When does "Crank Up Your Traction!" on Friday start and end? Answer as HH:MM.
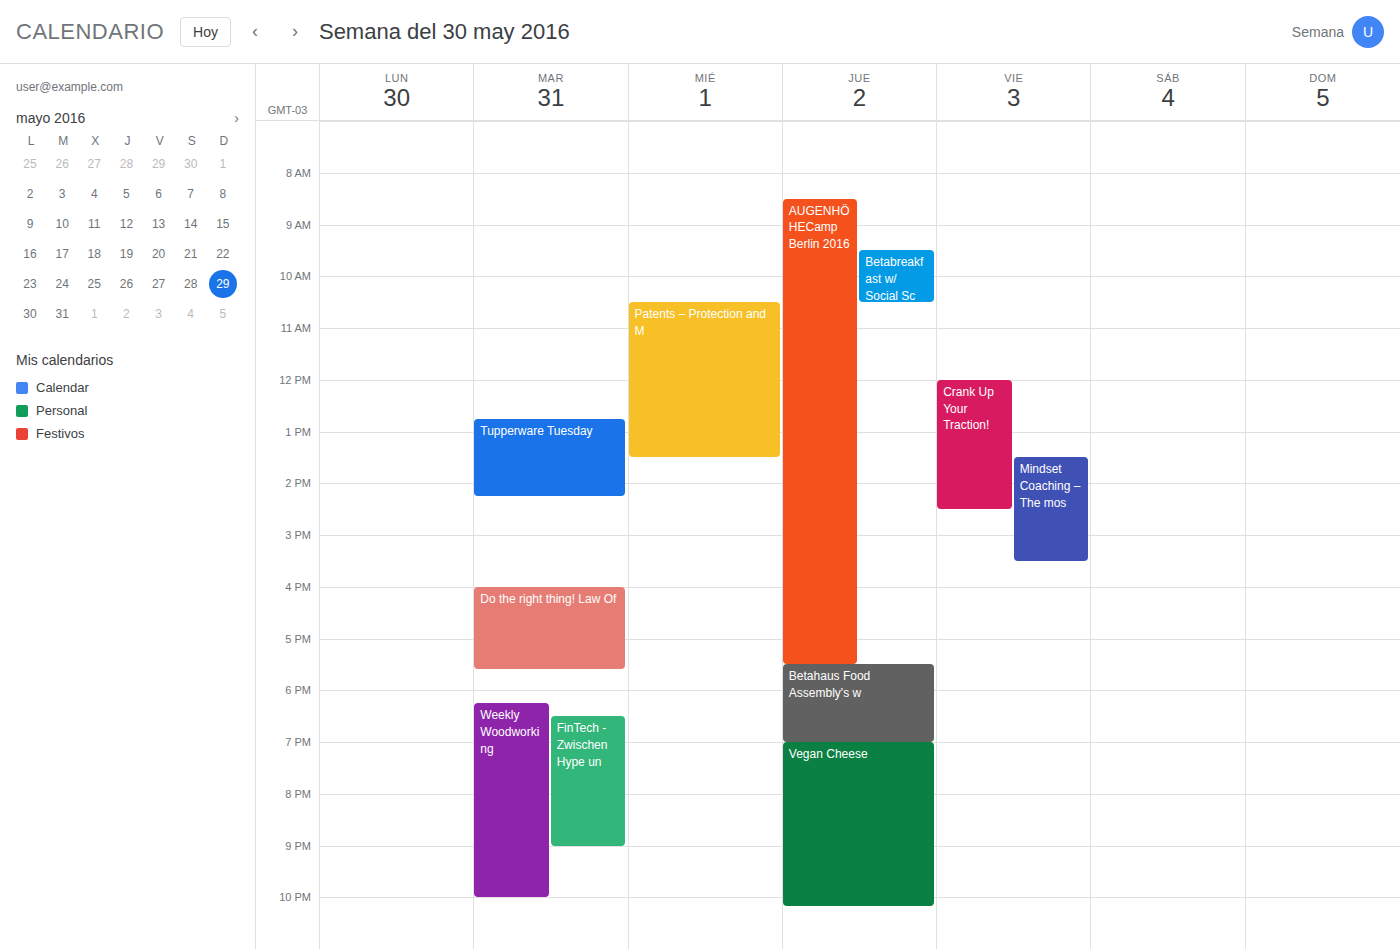
12:00 to 14:30